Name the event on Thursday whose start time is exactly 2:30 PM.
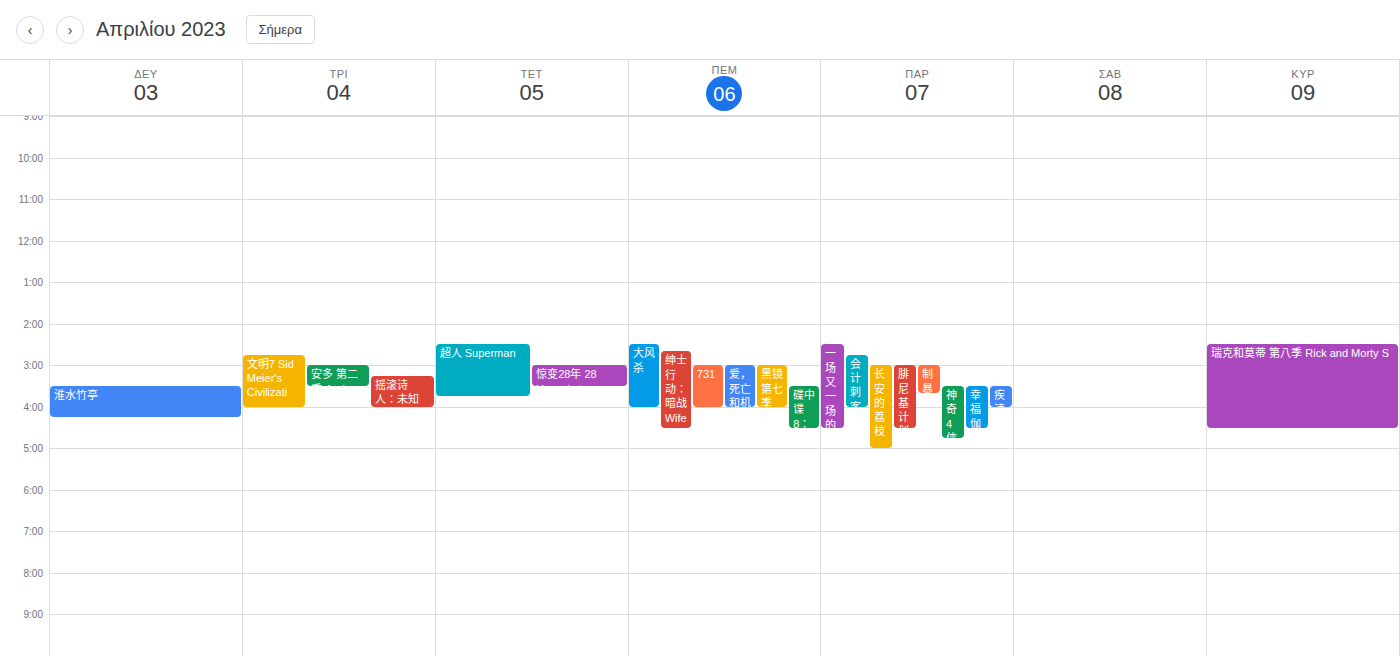
"大风杀"